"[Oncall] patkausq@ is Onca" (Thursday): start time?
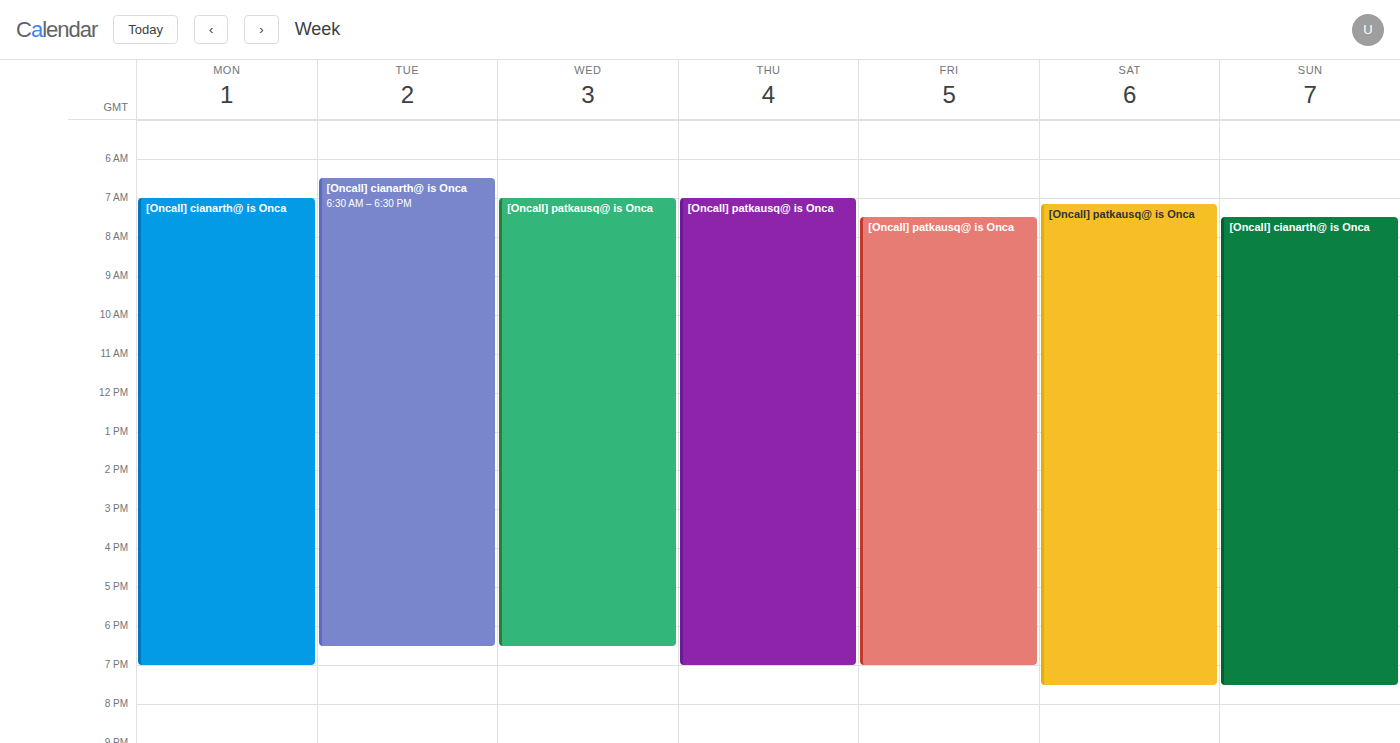
7:00 AM